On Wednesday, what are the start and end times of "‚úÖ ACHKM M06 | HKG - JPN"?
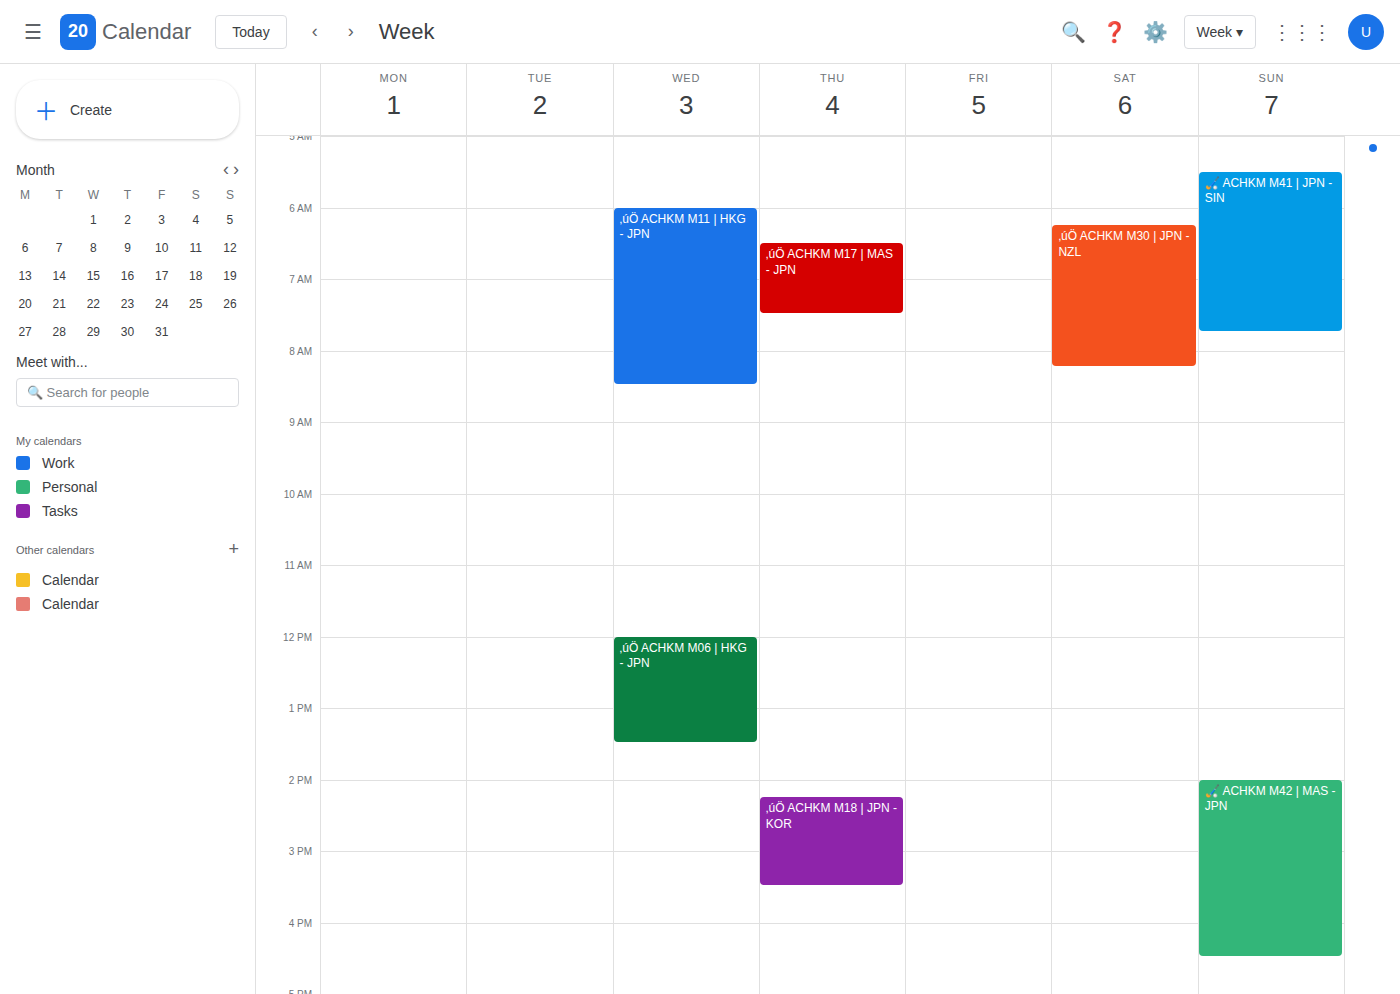
12:00 PM to 1:30 PM